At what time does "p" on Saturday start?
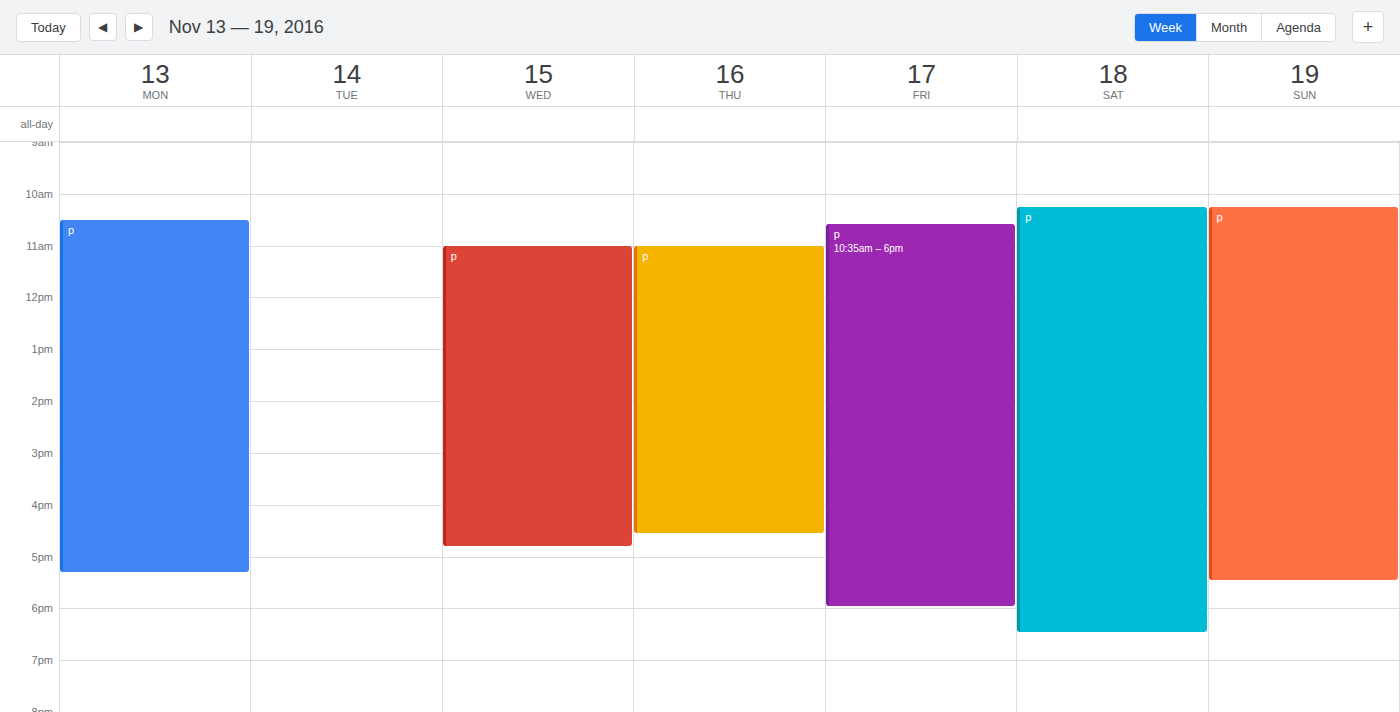
10:15 AM